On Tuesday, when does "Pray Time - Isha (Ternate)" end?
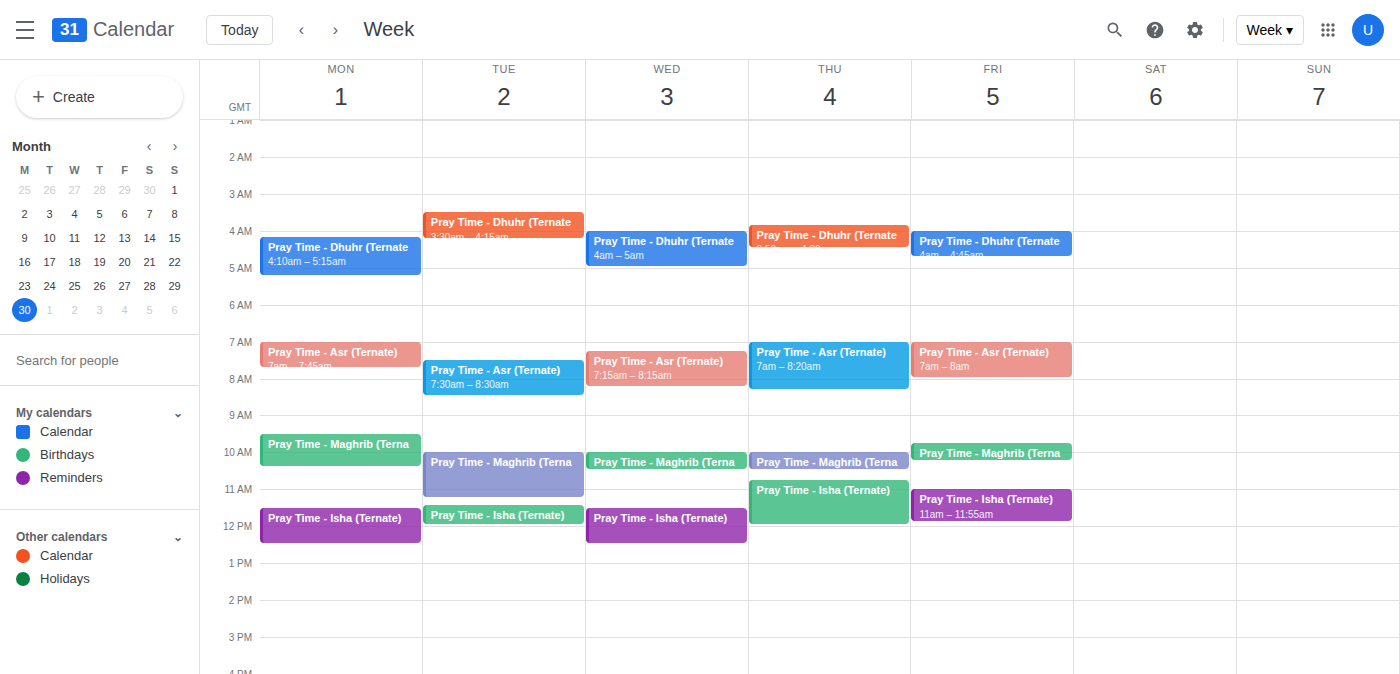
12:00